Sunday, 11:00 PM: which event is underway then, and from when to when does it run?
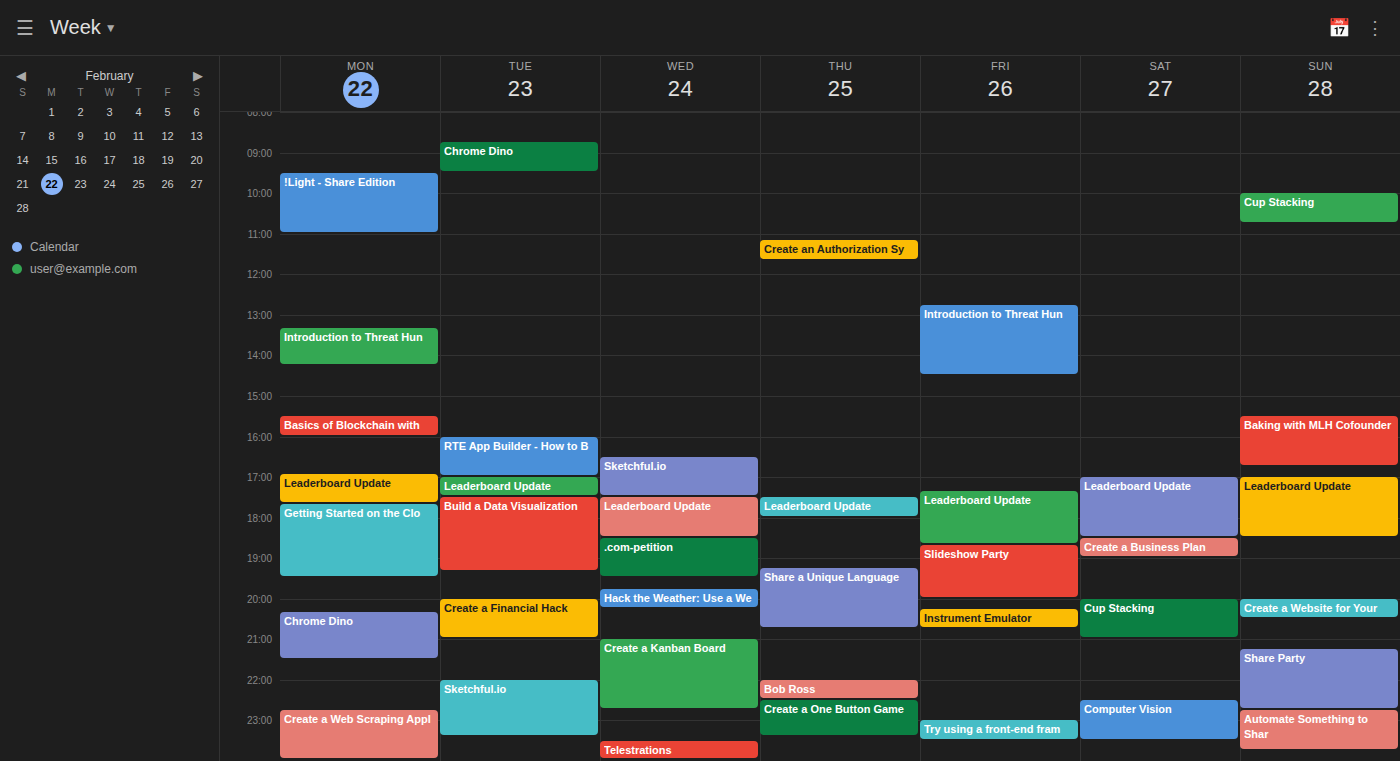
"Automate Something to Shar", 10:45 PM to 11:45 PM